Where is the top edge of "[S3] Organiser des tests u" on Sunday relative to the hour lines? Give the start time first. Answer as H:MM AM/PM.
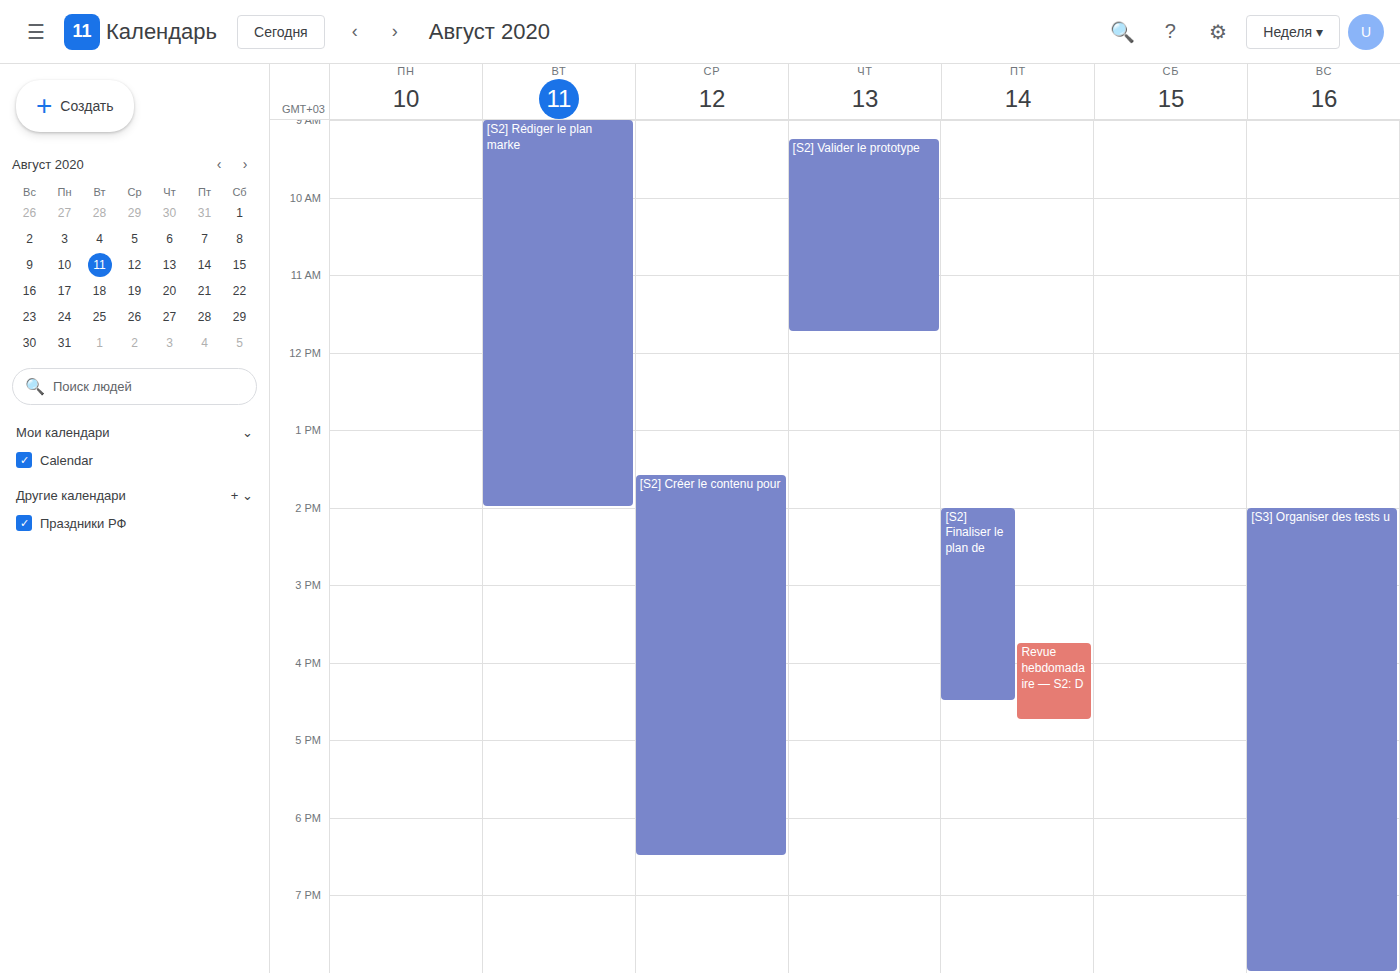
2:00 PM -- exactly on the 2 PM line.